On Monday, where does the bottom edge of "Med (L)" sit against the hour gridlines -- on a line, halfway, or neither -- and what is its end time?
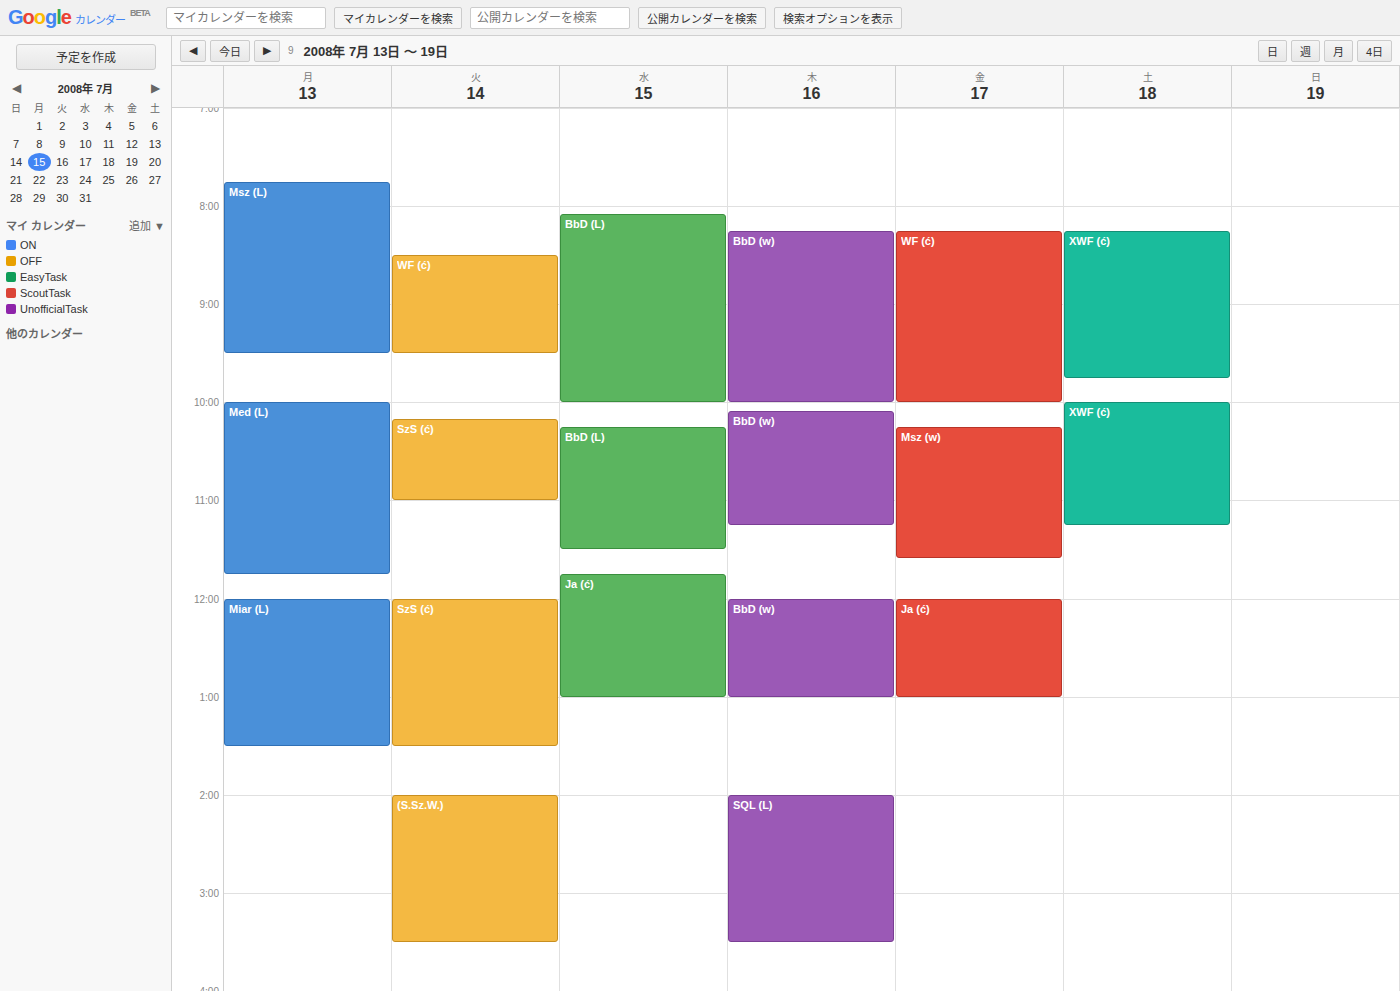
11:45 AM -- neither: three quarters of the way from the 11 AM line to the 12 PM line.